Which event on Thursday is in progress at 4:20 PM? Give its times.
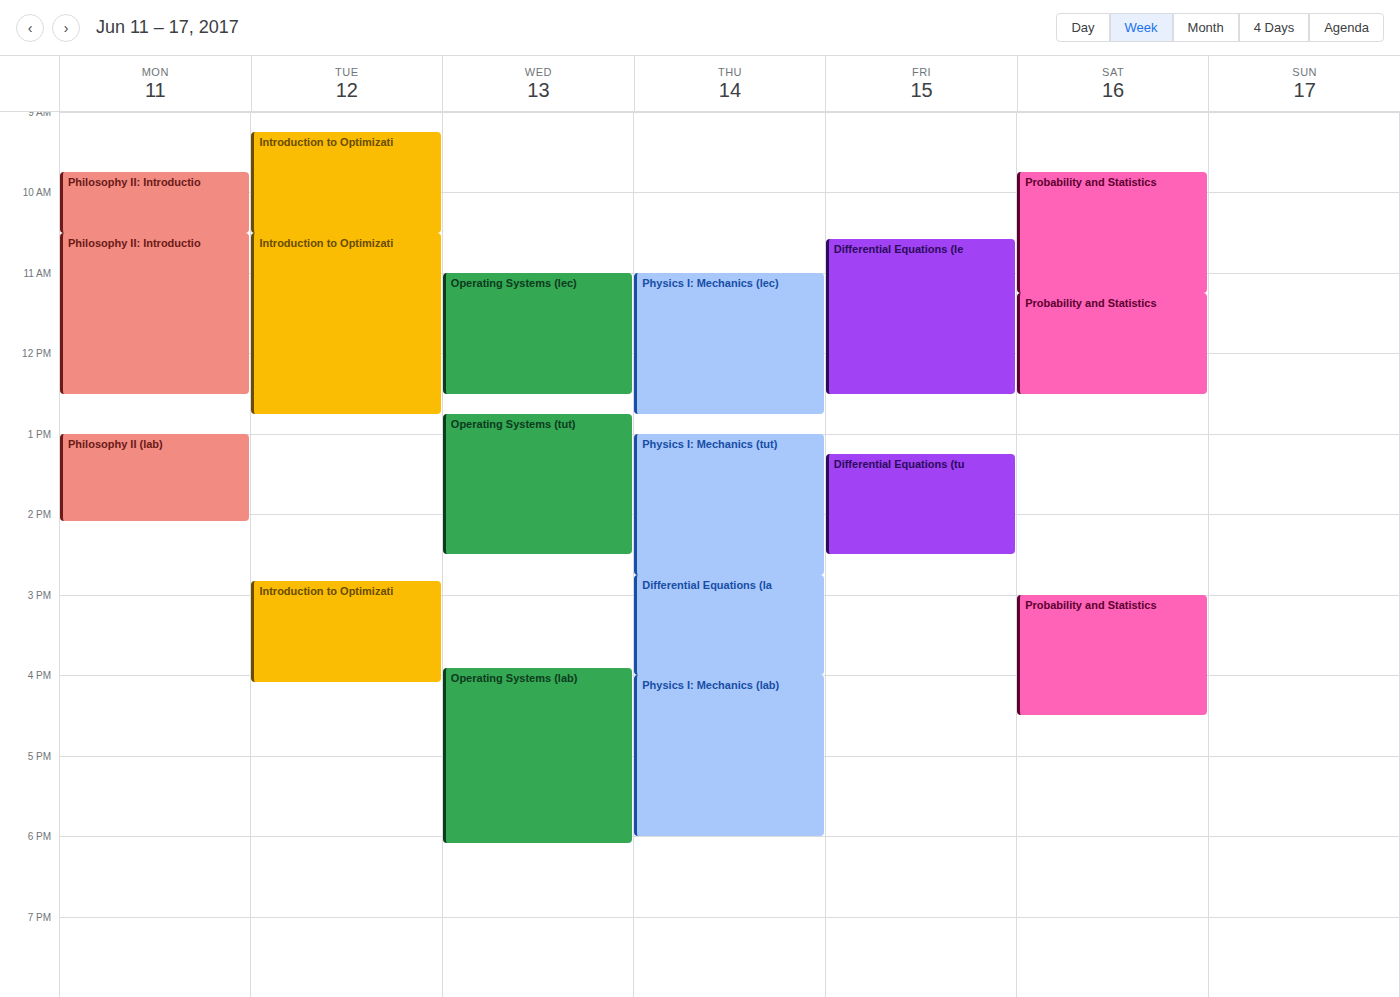
"Physics I: Mechanics (lab)", 4:00 PM to 6:00 PM